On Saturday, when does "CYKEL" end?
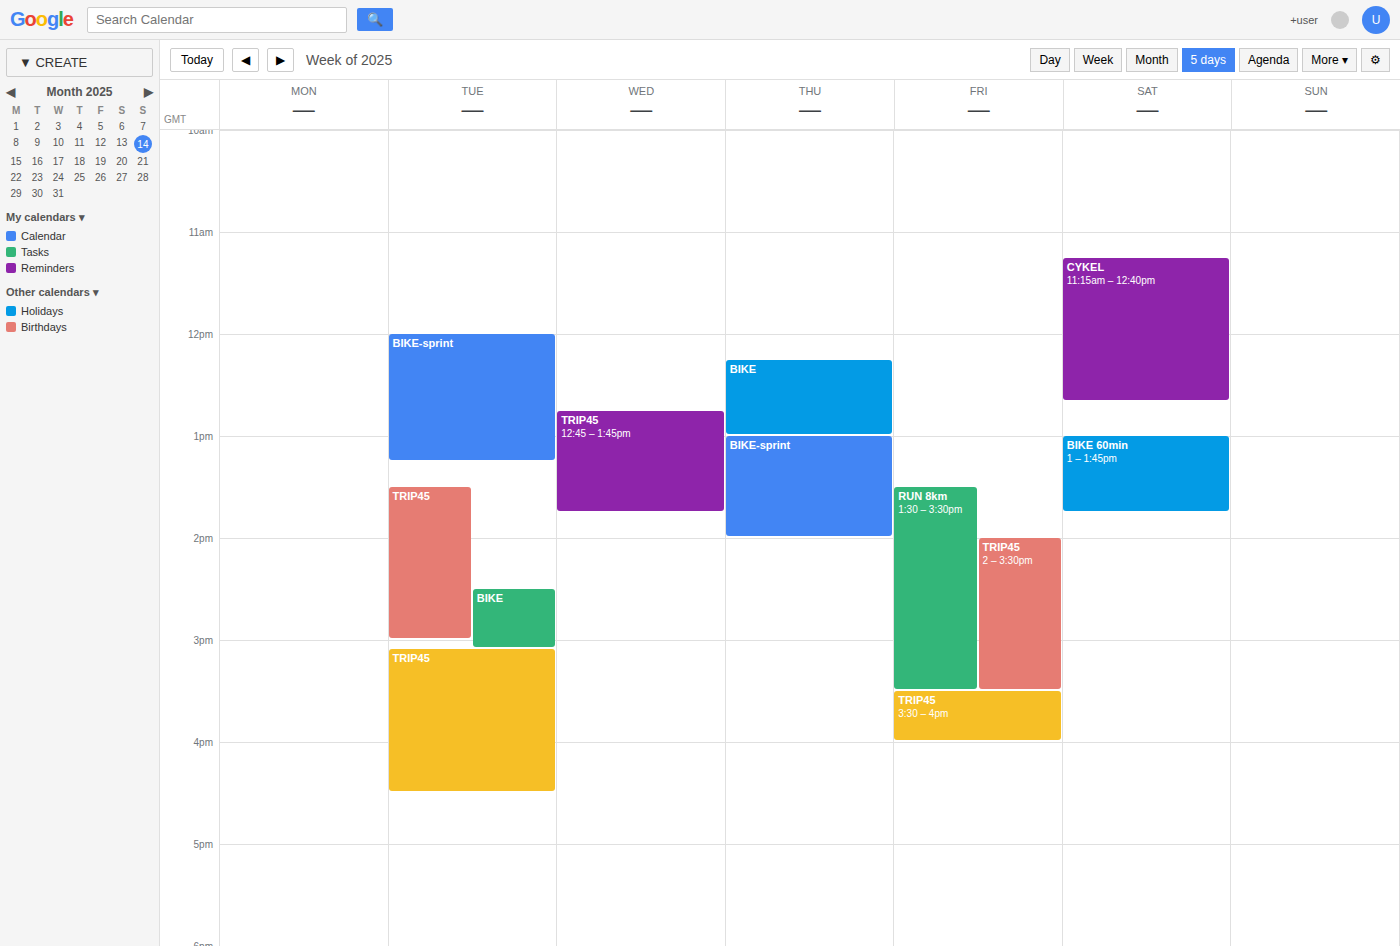
12:40 PM